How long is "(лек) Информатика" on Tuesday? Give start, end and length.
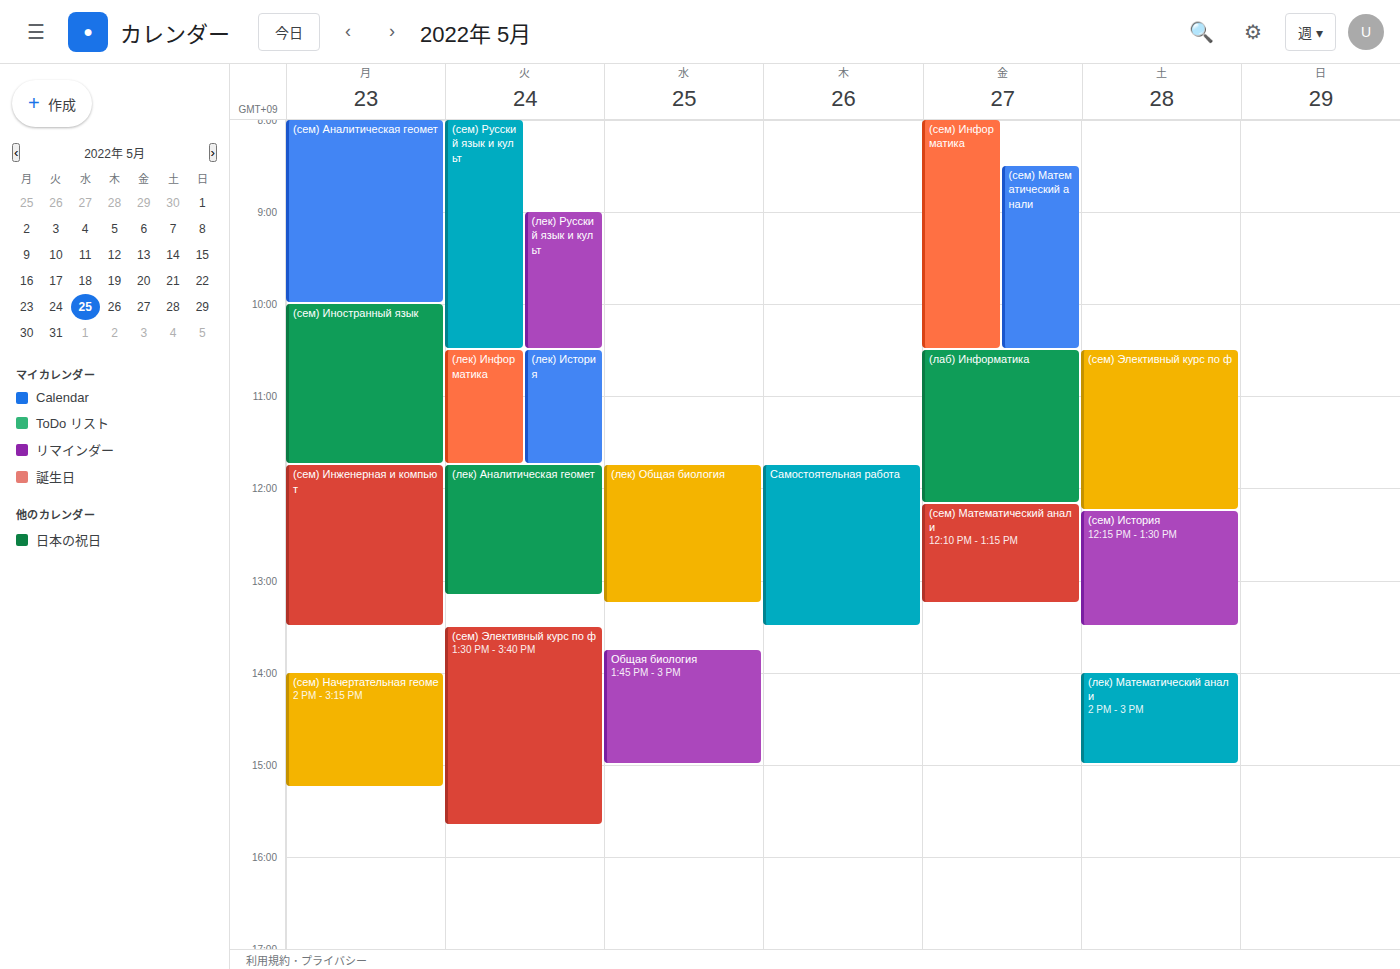
10:30 AM to 11:45 AM, 1 hour 15 minutes